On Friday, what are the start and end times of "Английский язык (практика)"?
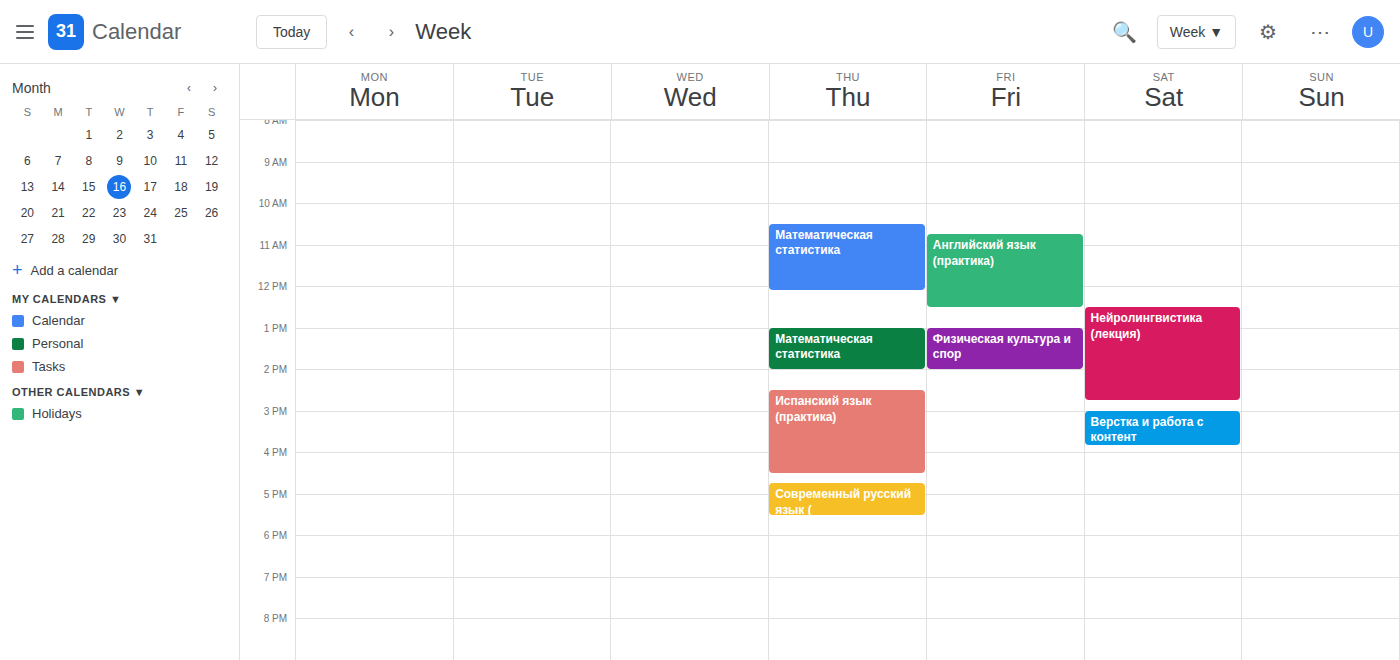
10:45 AM to 12:30 PM